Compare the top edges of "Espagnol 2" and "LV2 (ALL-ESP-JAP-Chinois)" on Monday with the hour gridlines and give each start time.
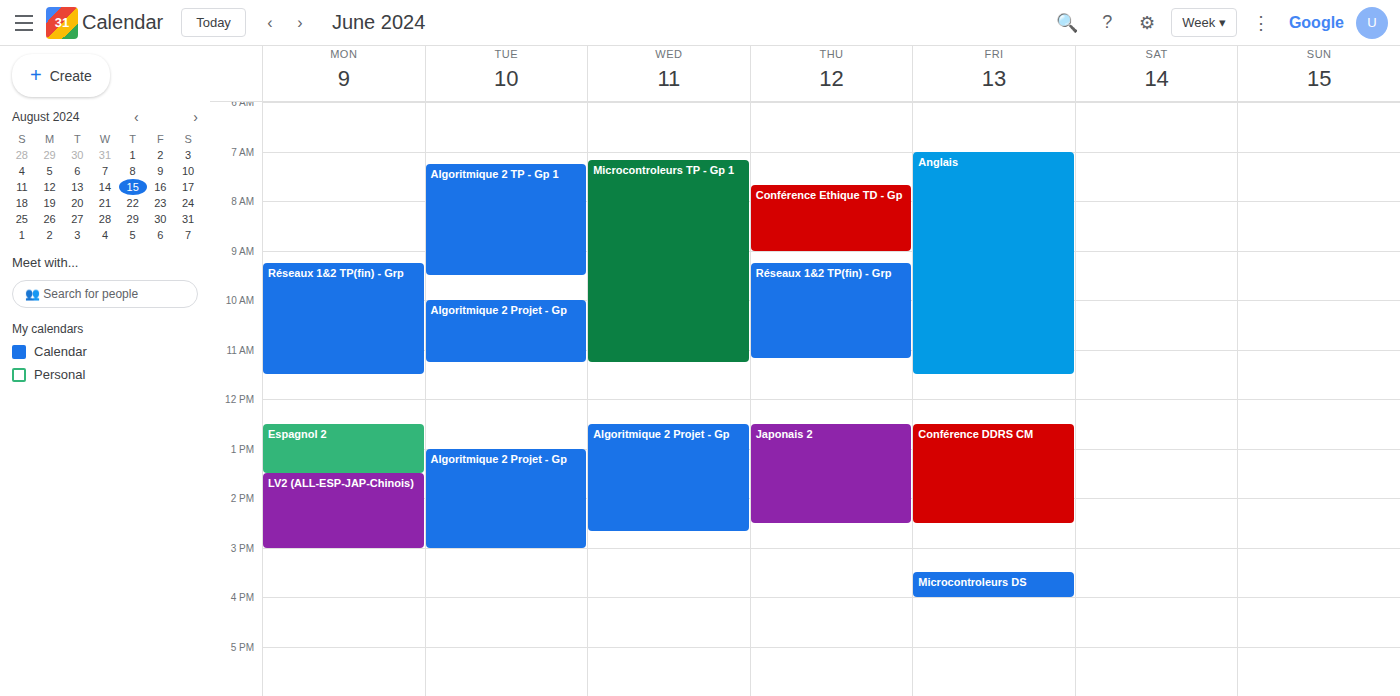
"Espagnol 2": 12:30, halfway between the 12:00 and 13:00 lines. "LV2 (ALL-ESP-JAP-Chinois)": 13:30, halfway between the 13:00 and 14:00 lines.